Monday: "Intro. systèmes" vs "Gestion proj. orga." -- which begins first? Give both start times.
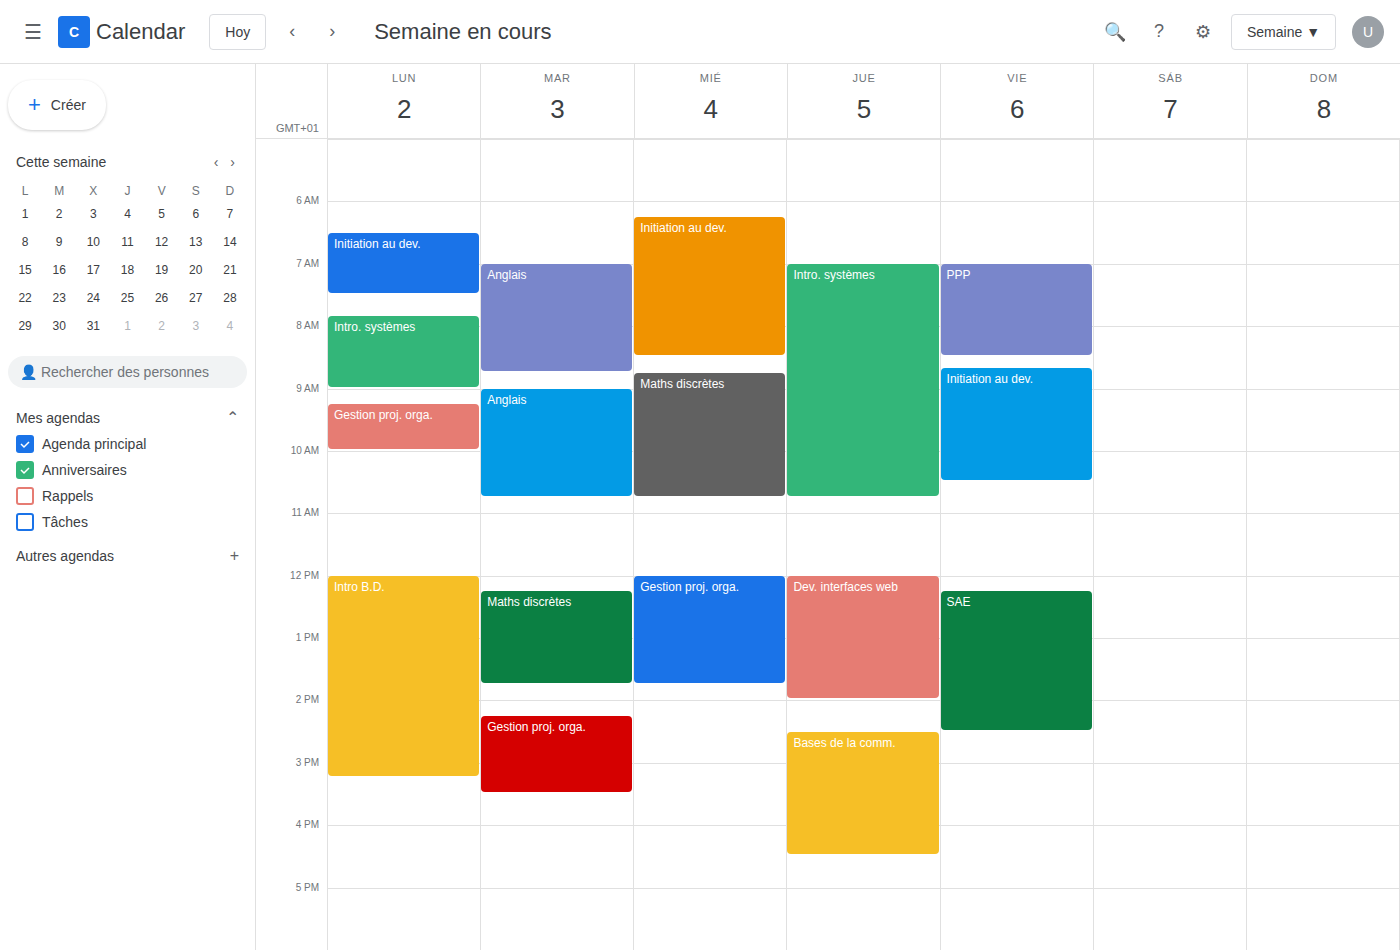
"Intro. systèmes" 7:50 AM; "Gestion proj. orga." 9:15 AM.